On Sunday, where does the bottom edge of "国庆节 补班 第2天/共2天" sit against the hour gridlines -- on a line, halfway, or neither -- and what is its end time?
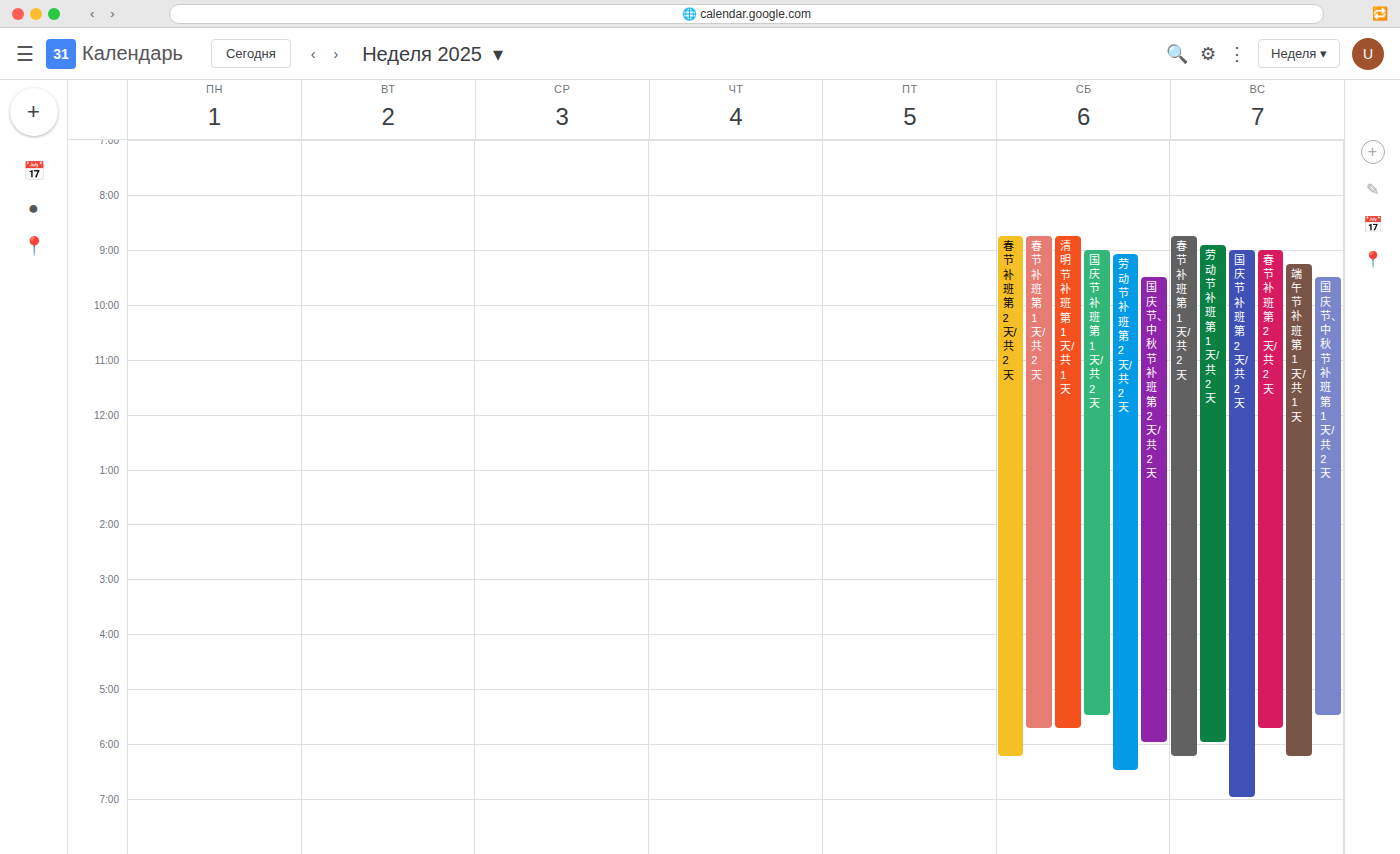
7:00 PM -- exactly on the 7 PM line.